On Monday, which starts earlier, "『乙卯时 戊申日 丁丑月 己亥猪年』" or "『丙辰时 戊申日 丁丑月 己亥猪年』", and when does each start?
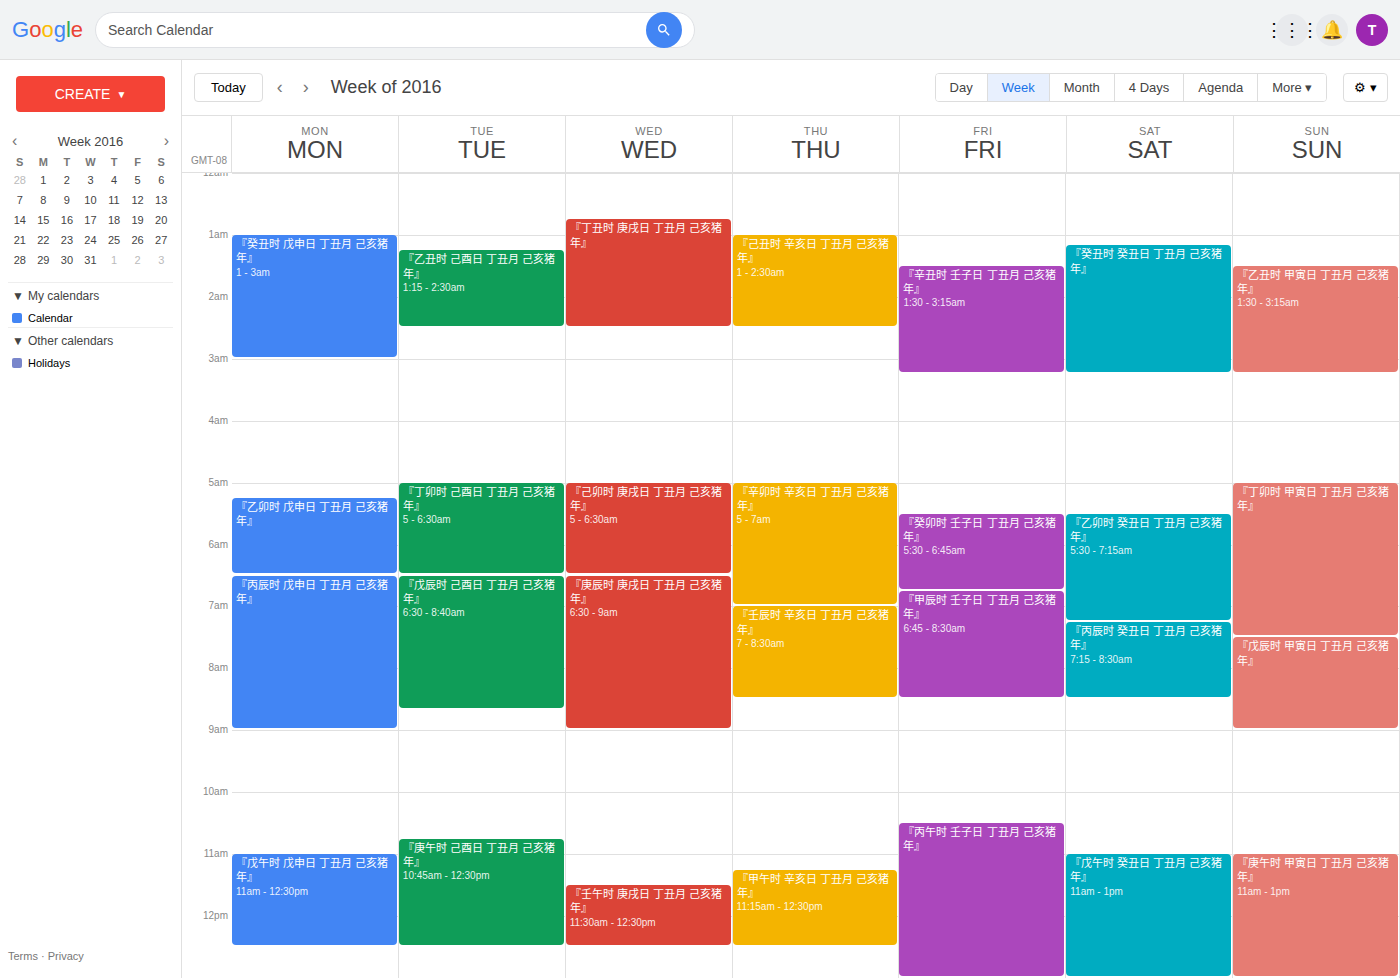
"『乙卯时 戊申日 丁丑月 己亥猪年』" 5:15 AM; "『丙辰时 戊申日 丁丑月 己亥猪年』" 6:30 AM.